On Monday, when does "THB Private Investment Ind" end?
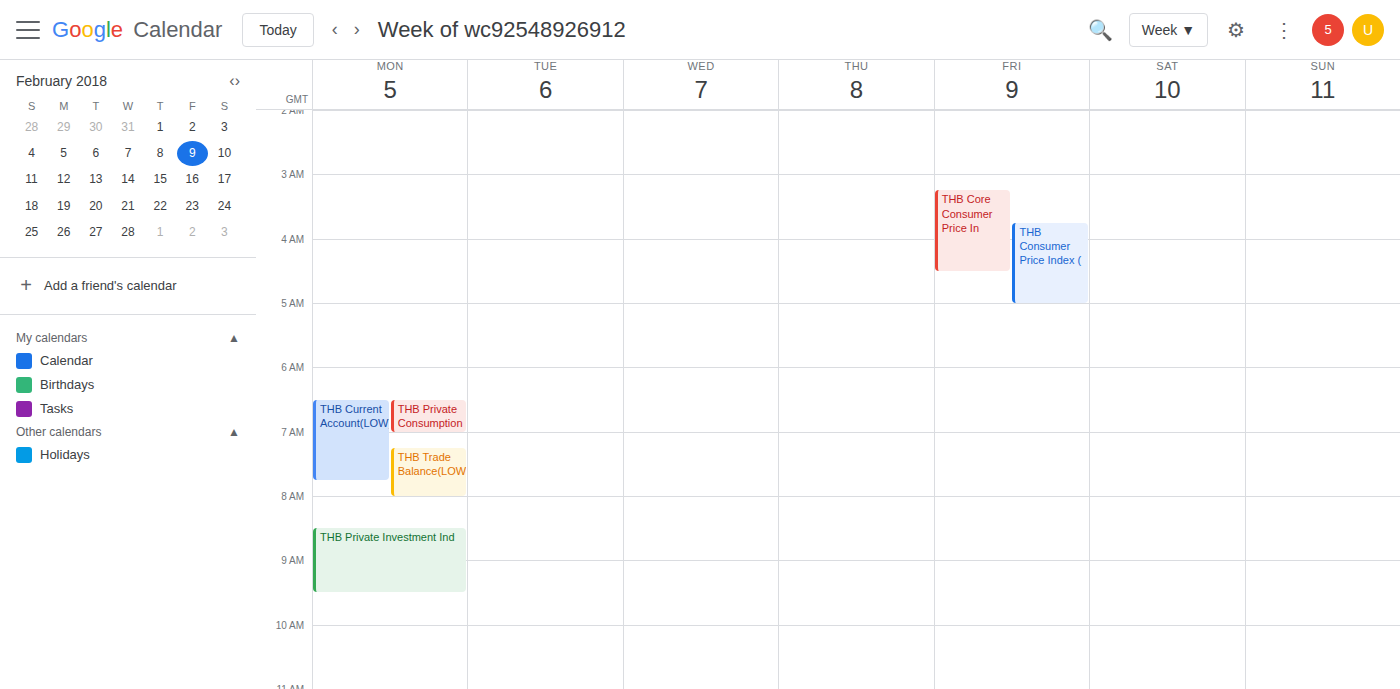
09:30